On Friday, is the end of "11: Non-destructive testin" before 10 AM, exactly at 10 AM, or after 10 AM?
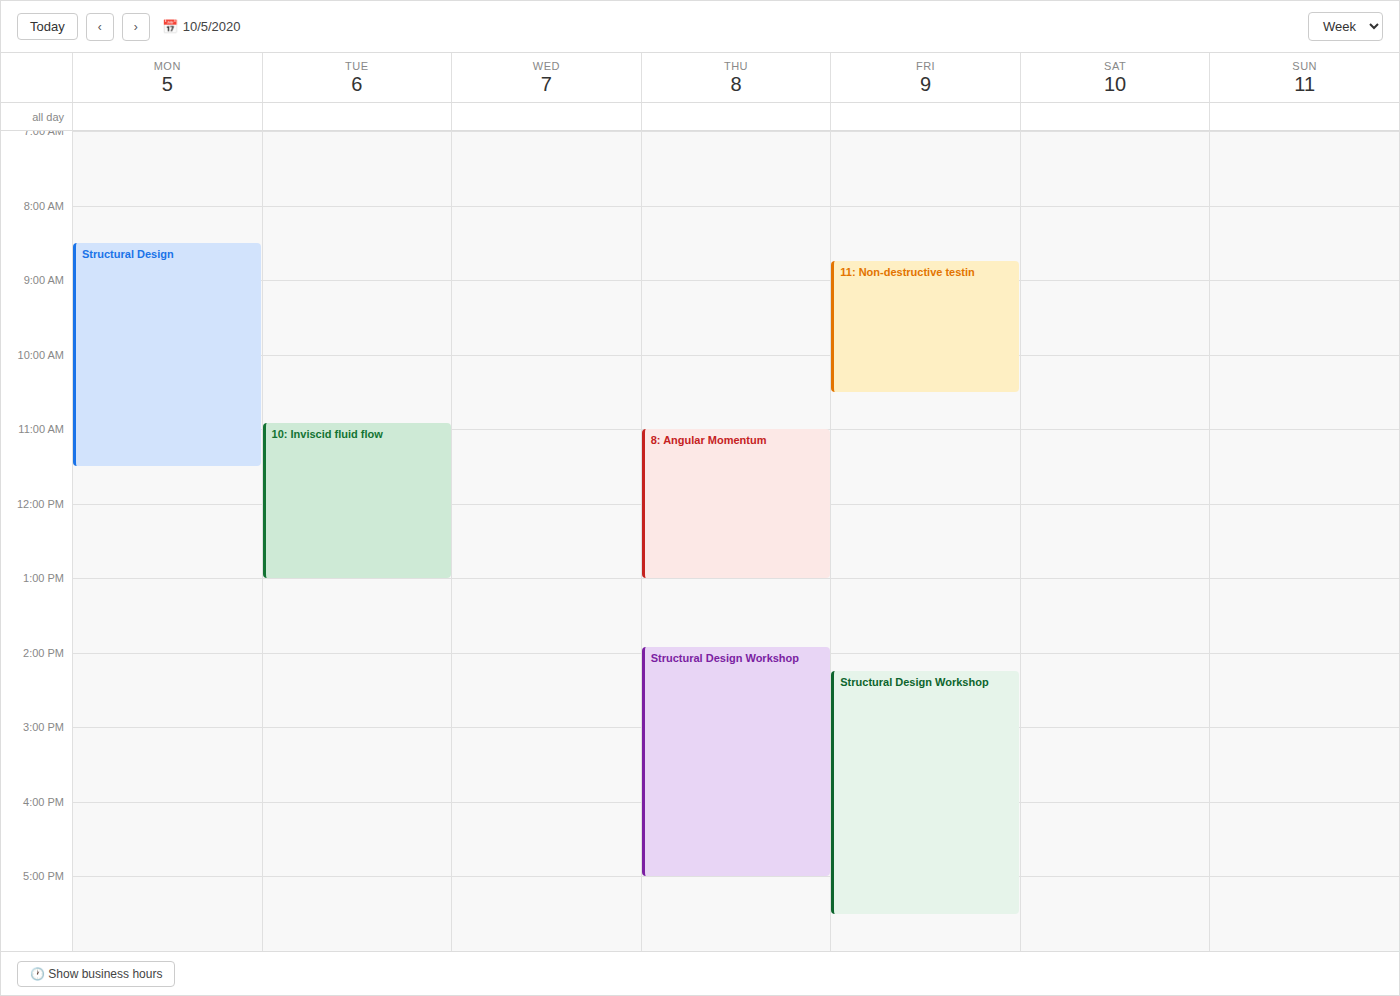
10:30 AM -- after 10 AM, 30 minutes below the 10 AM line.